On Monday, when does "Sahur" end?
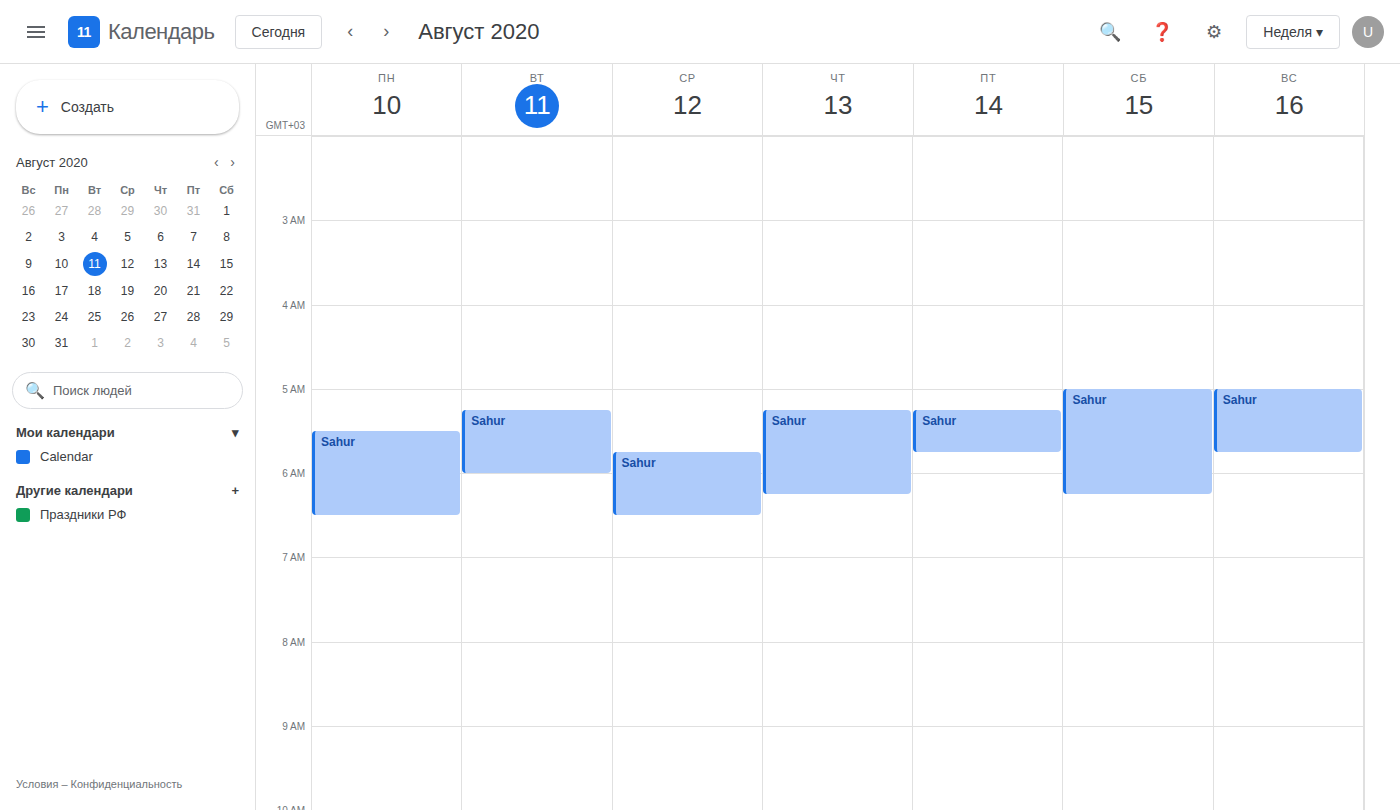
6:30 AM